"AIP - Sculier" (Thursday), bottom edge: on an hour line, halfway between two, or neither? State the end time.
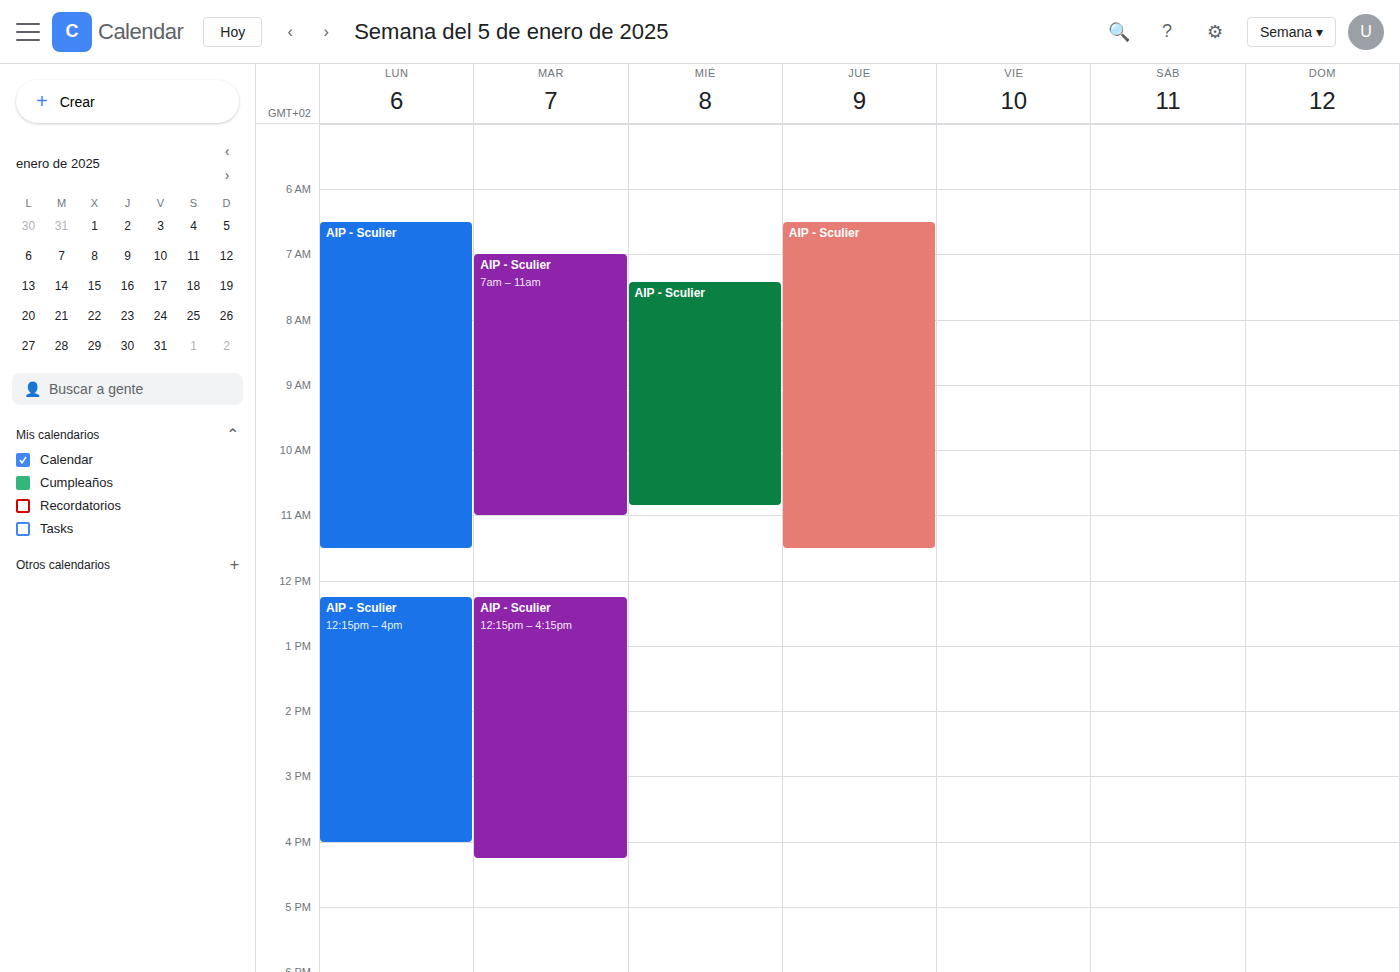
11:30 AM -- halfway between the 11 AM and 12 PM lines.